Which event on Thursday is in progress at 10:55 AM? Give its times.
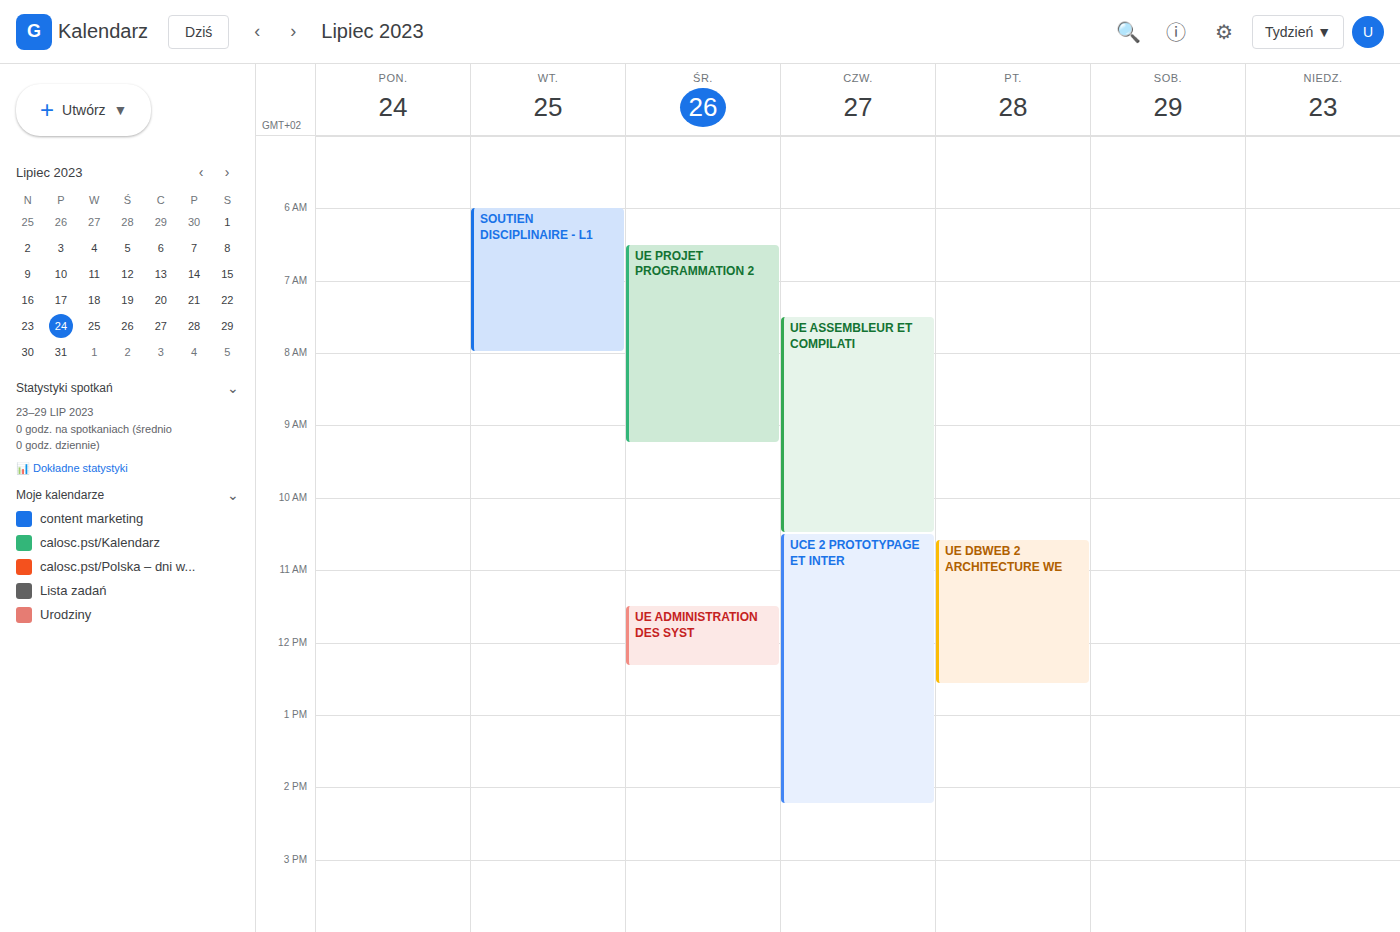
"UCE 2 PROTOTYPAGE ET INTER", 10:30 AM to 2:15 PM